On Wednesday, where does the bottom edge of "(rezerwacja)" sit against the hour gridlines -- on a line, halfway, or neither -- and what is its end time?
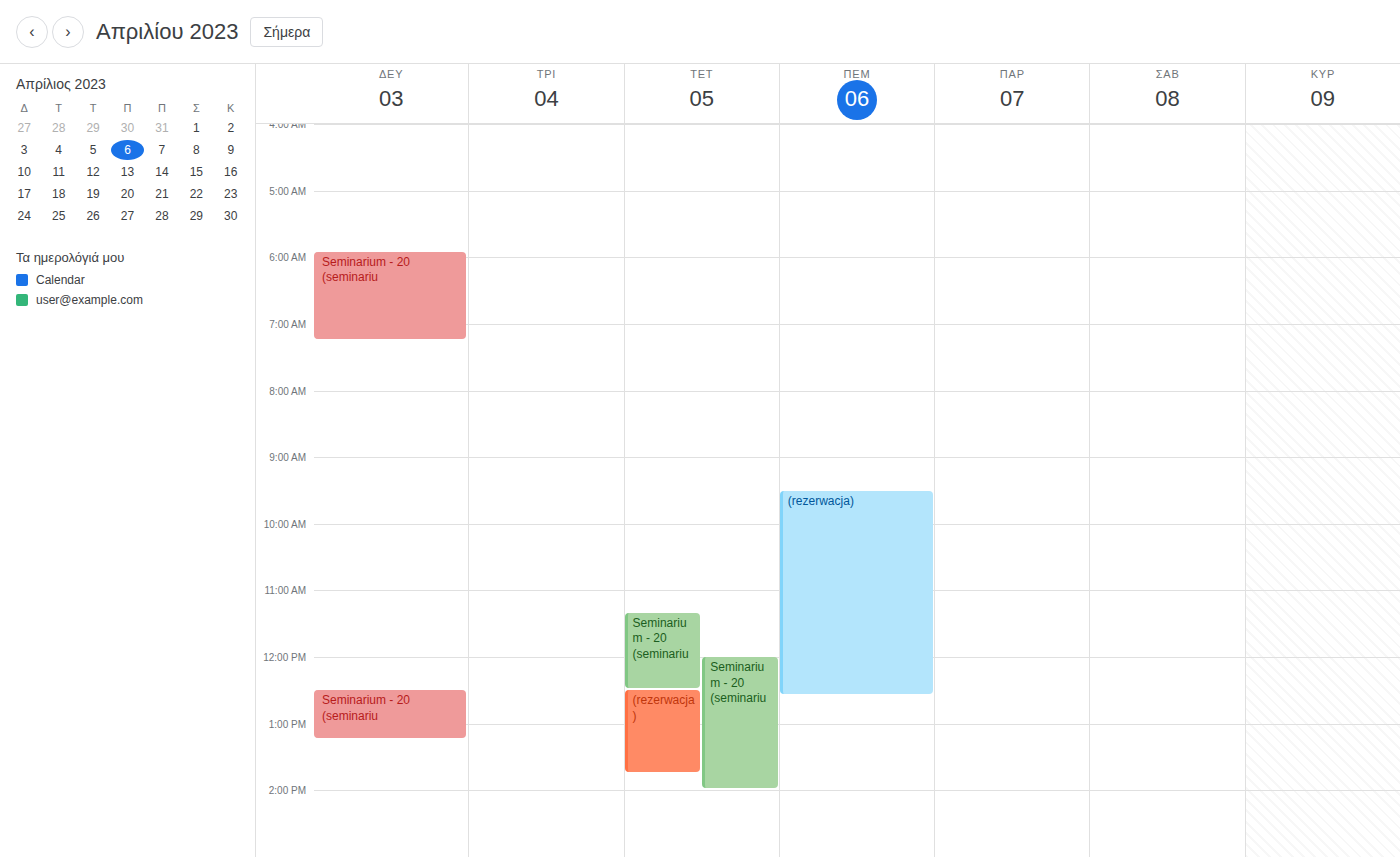
1:45 PM -- neither: three quarters of the way from the 1 PM line to the 2 PM line.